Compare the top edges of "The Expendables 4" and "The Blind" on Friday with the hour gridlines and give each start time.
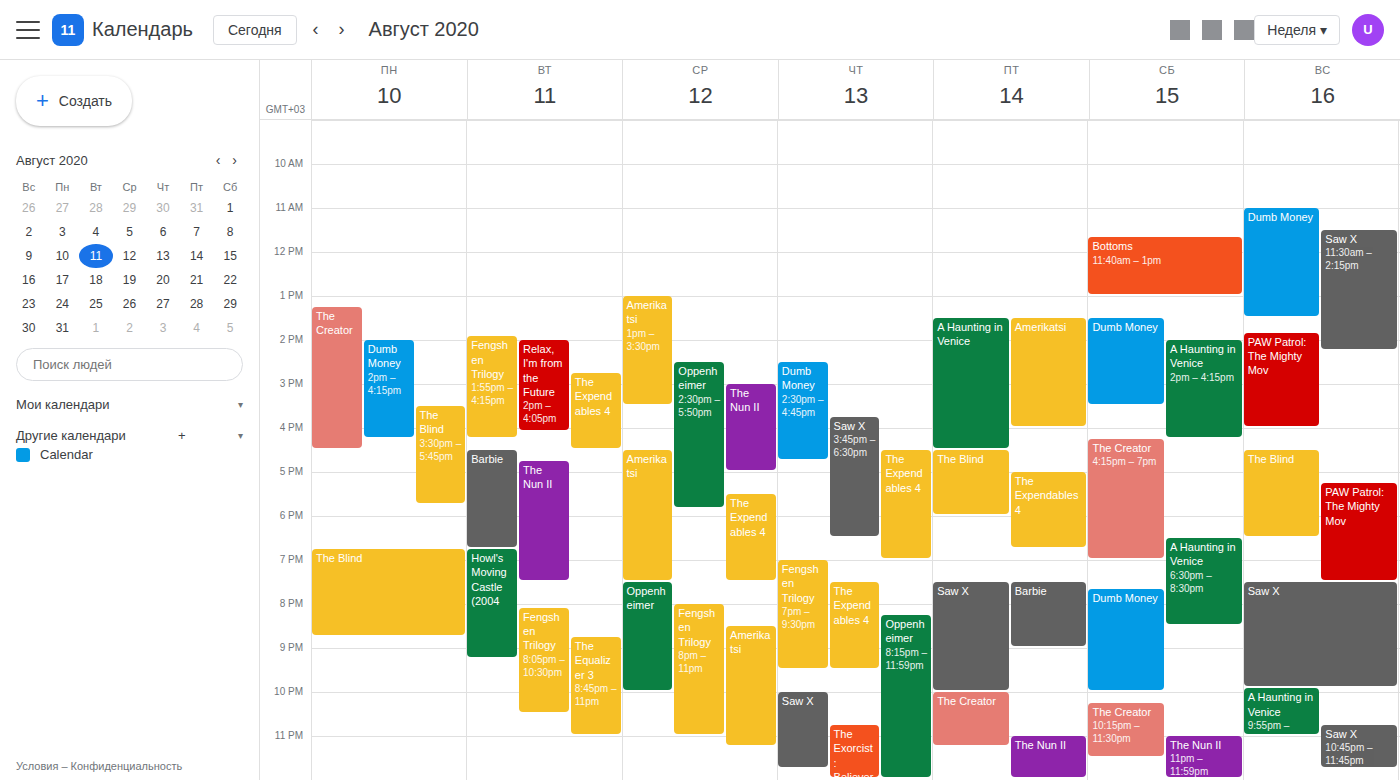
"The Expendables 4": 5:00 PM, exactly on the 5 PM line. "The Blind": 4:30 PM, halfway between the 4 PM and 5 PM lines.